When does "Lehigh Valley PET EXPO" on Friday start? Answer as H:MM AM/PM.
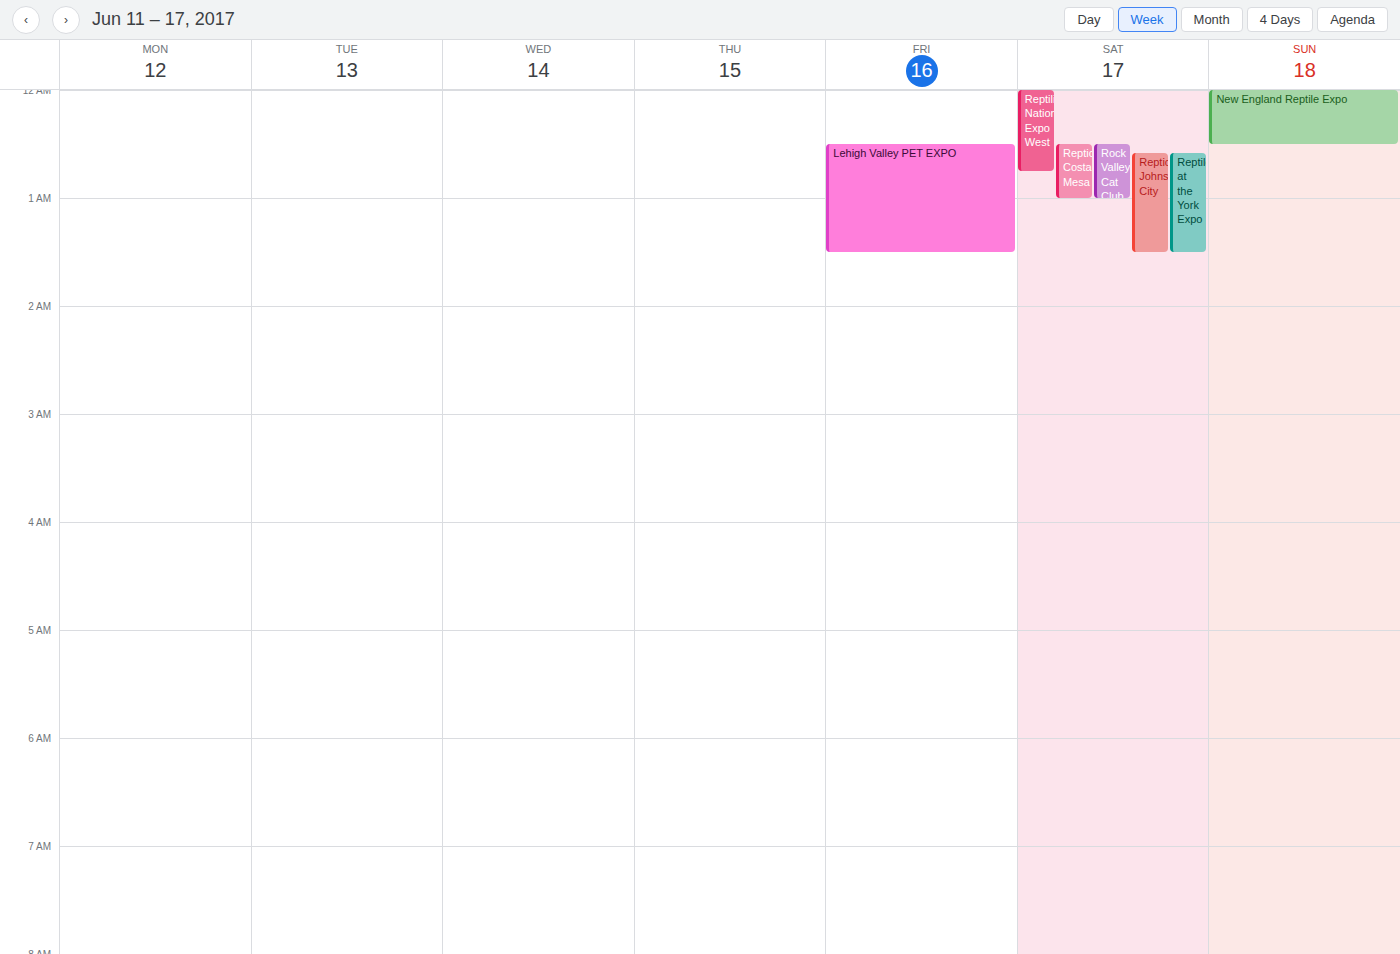
12:30 AM